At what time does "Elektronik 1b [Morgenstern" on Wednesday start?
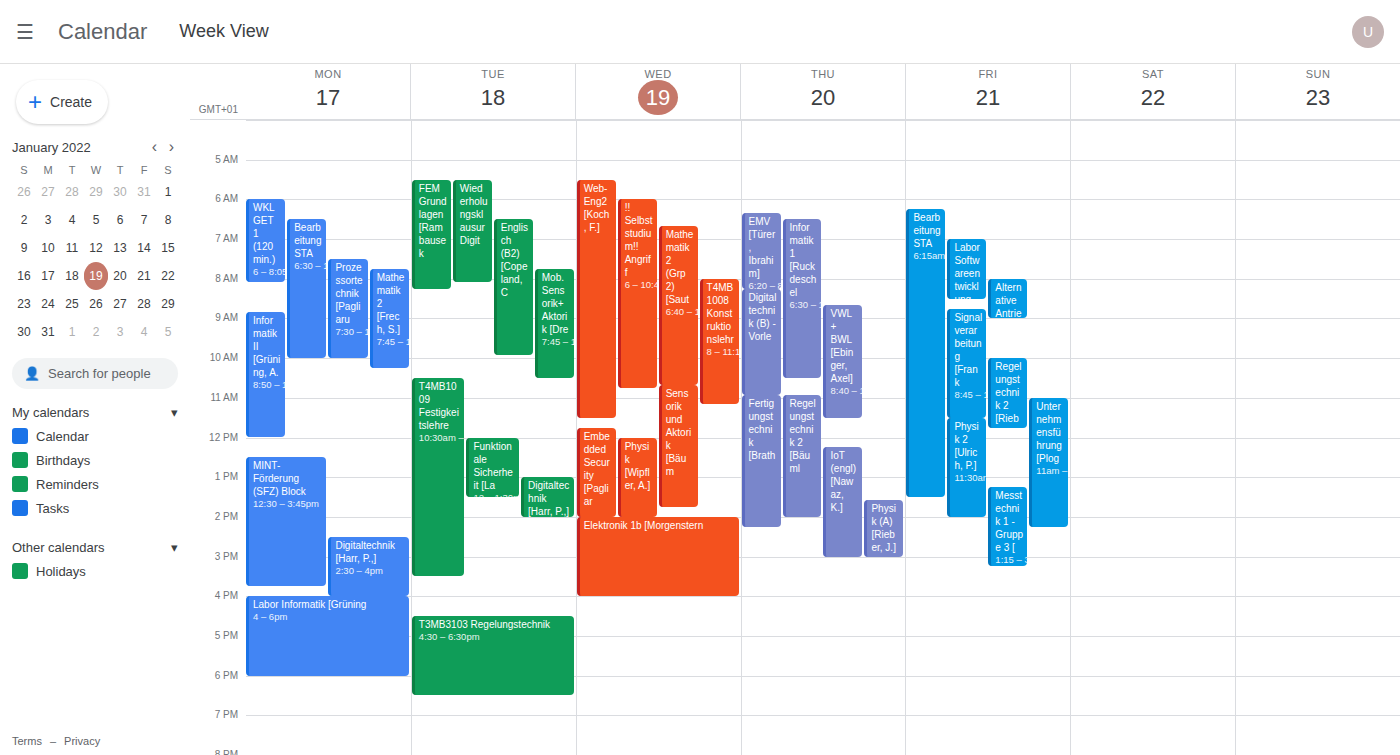
14:00